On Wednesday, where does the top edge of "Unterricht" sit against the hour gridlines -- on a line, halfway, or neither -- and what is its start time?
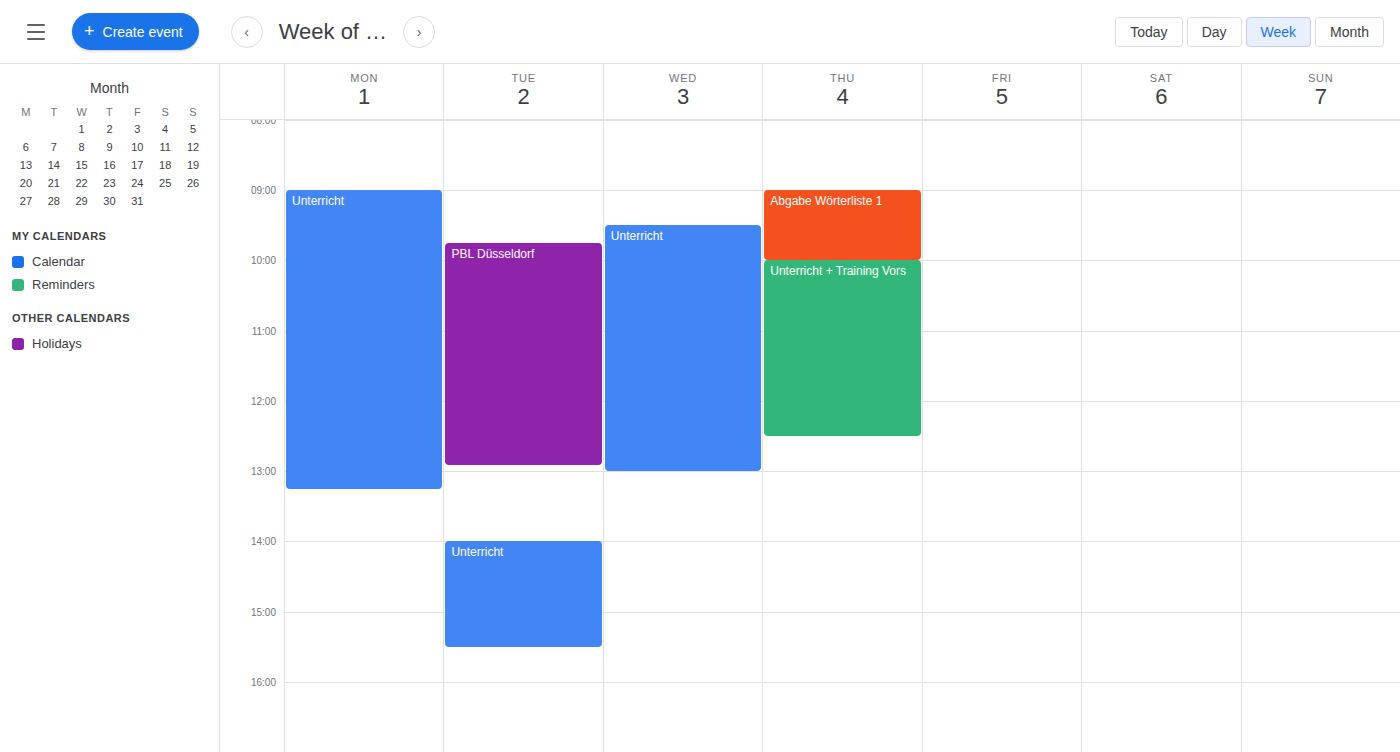
9:30 AM -- halfway between the 9 AM and 10 AM lines.